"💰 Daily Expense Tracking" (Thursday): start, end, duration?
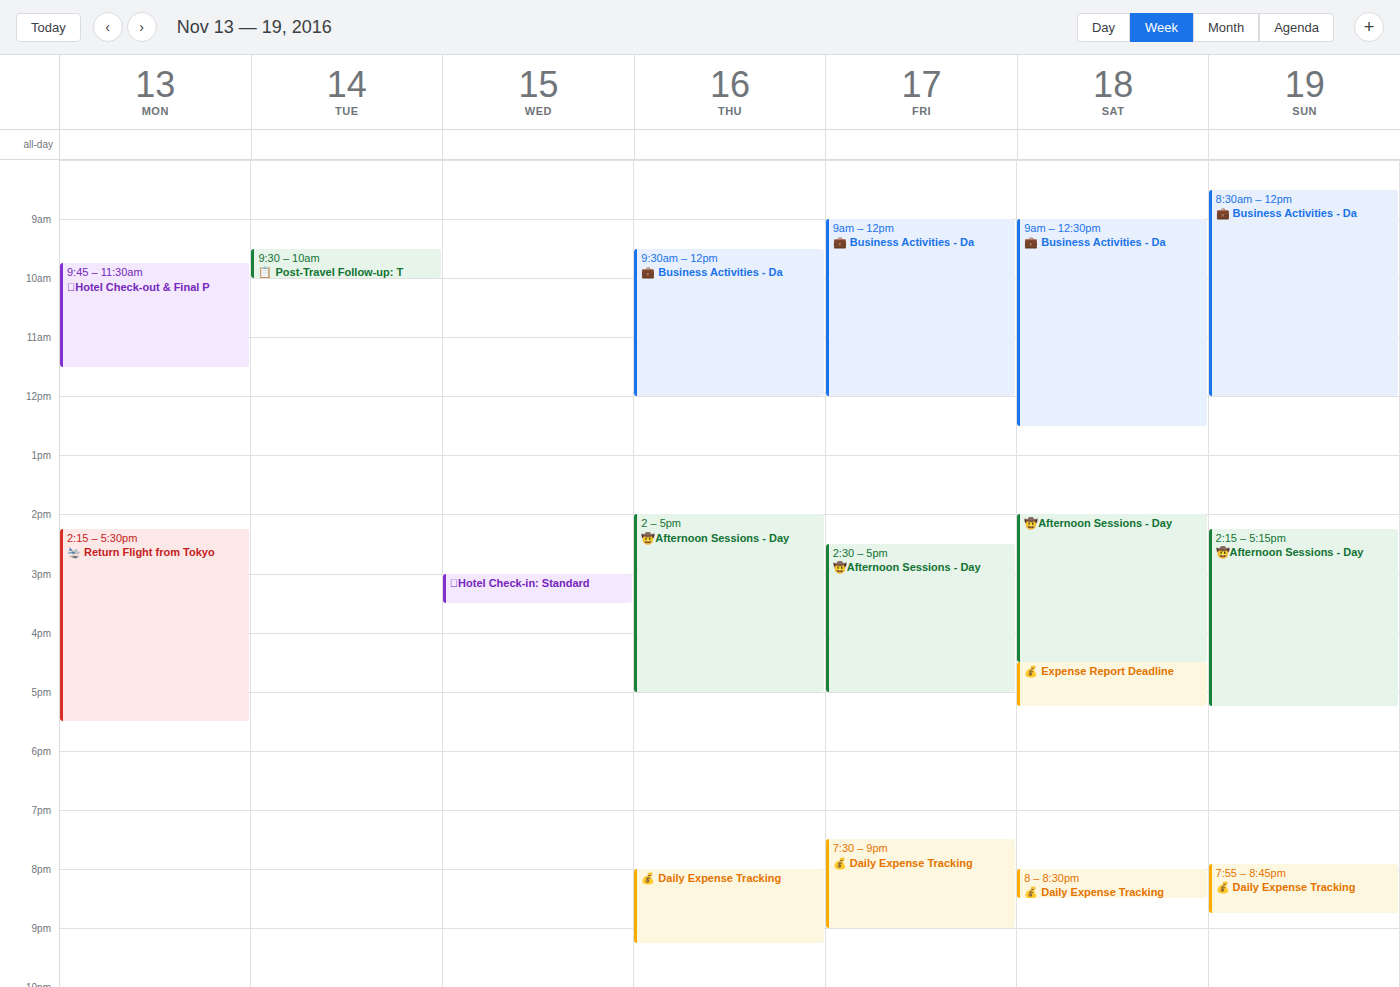
20:00 to 21:15, 1 hour 15 minutes